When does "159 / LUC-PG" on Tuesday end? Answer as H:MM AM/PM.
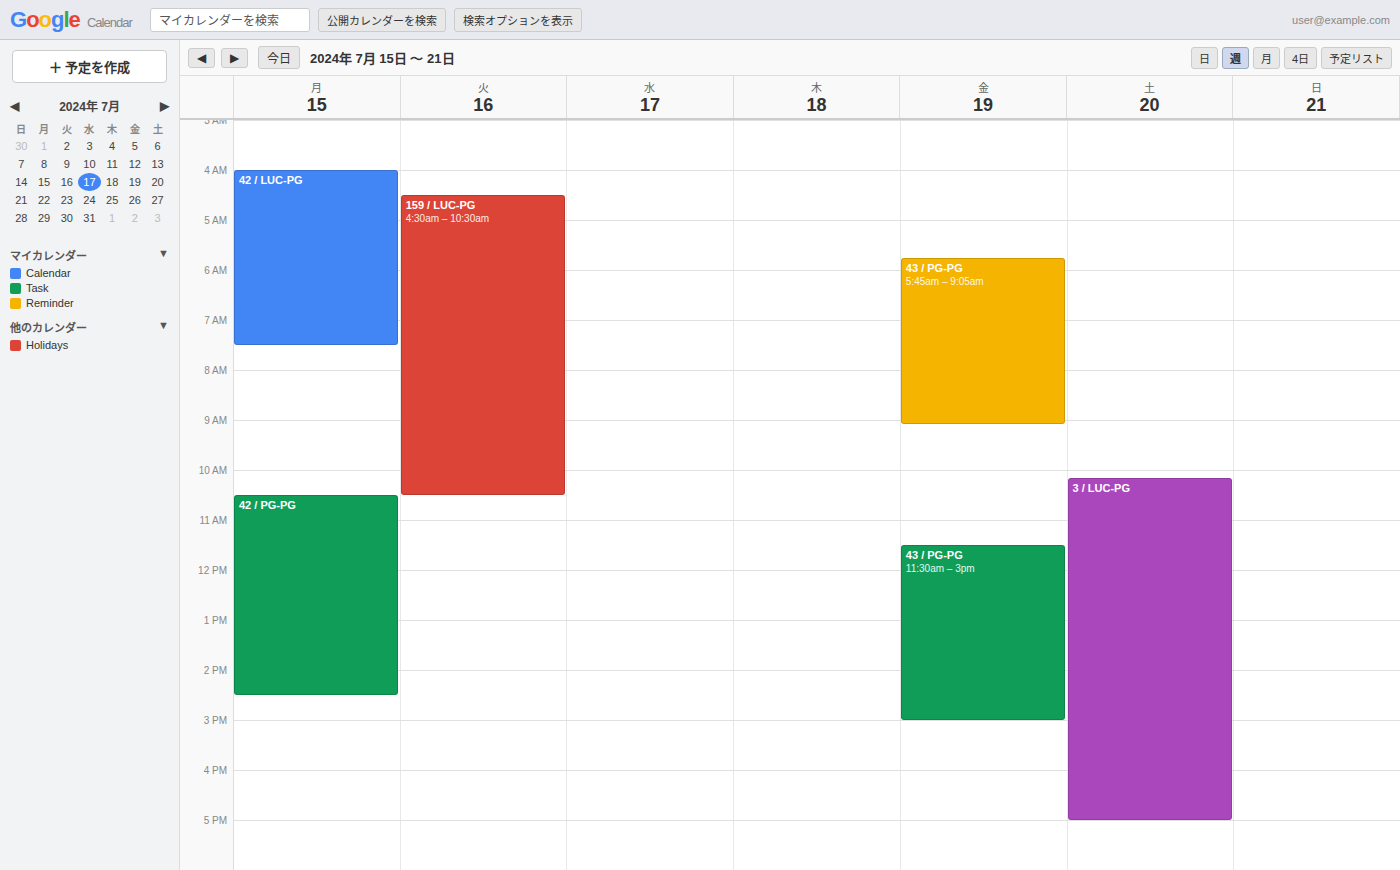
10:30 AM